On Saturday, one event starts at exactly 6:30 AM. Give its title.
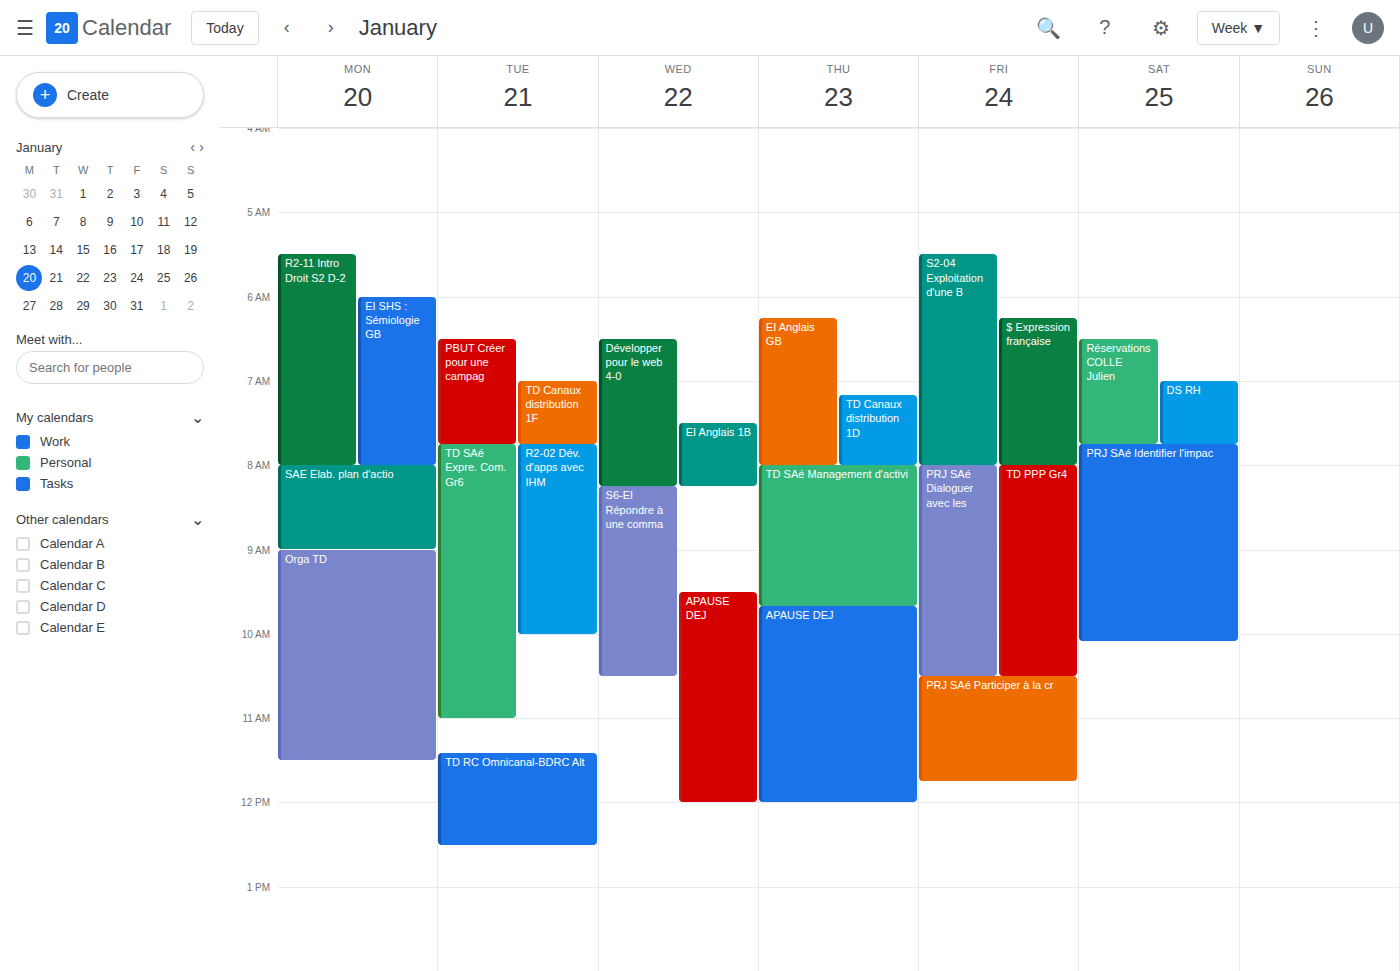
"Réservations COLLE Julien"